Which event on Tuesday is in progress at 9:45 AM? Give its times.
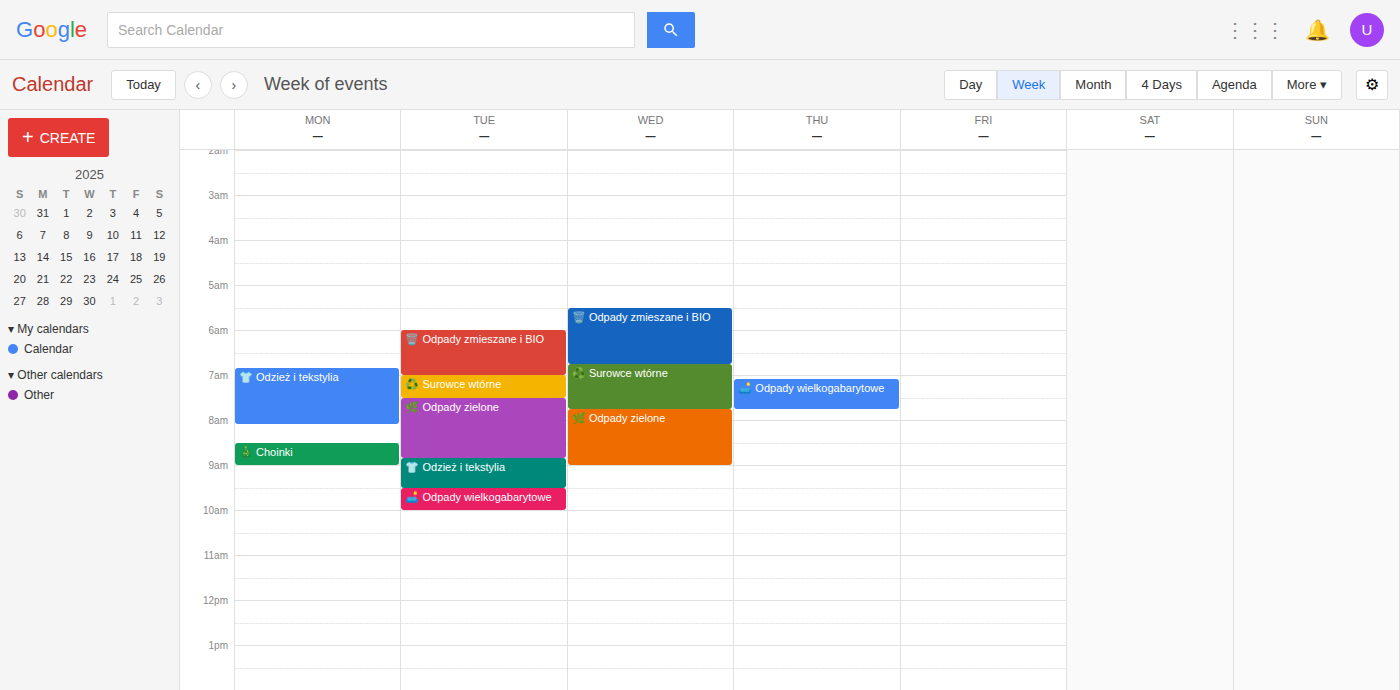
"🛋️ Odpady wielkogabarytowe", 9:30 AM to 10:00 AM